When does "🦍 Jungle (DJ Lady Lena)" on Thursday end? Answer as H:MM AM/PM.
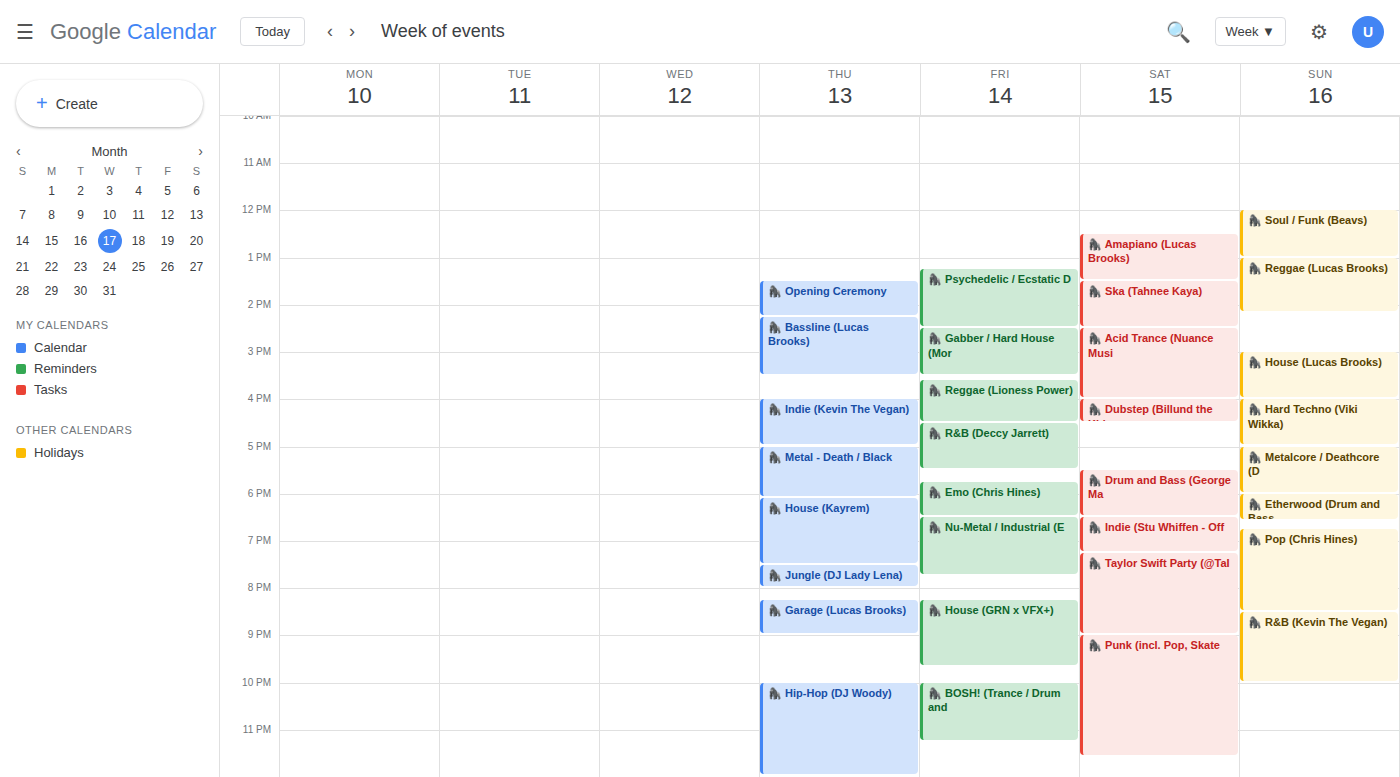
8:00 PM